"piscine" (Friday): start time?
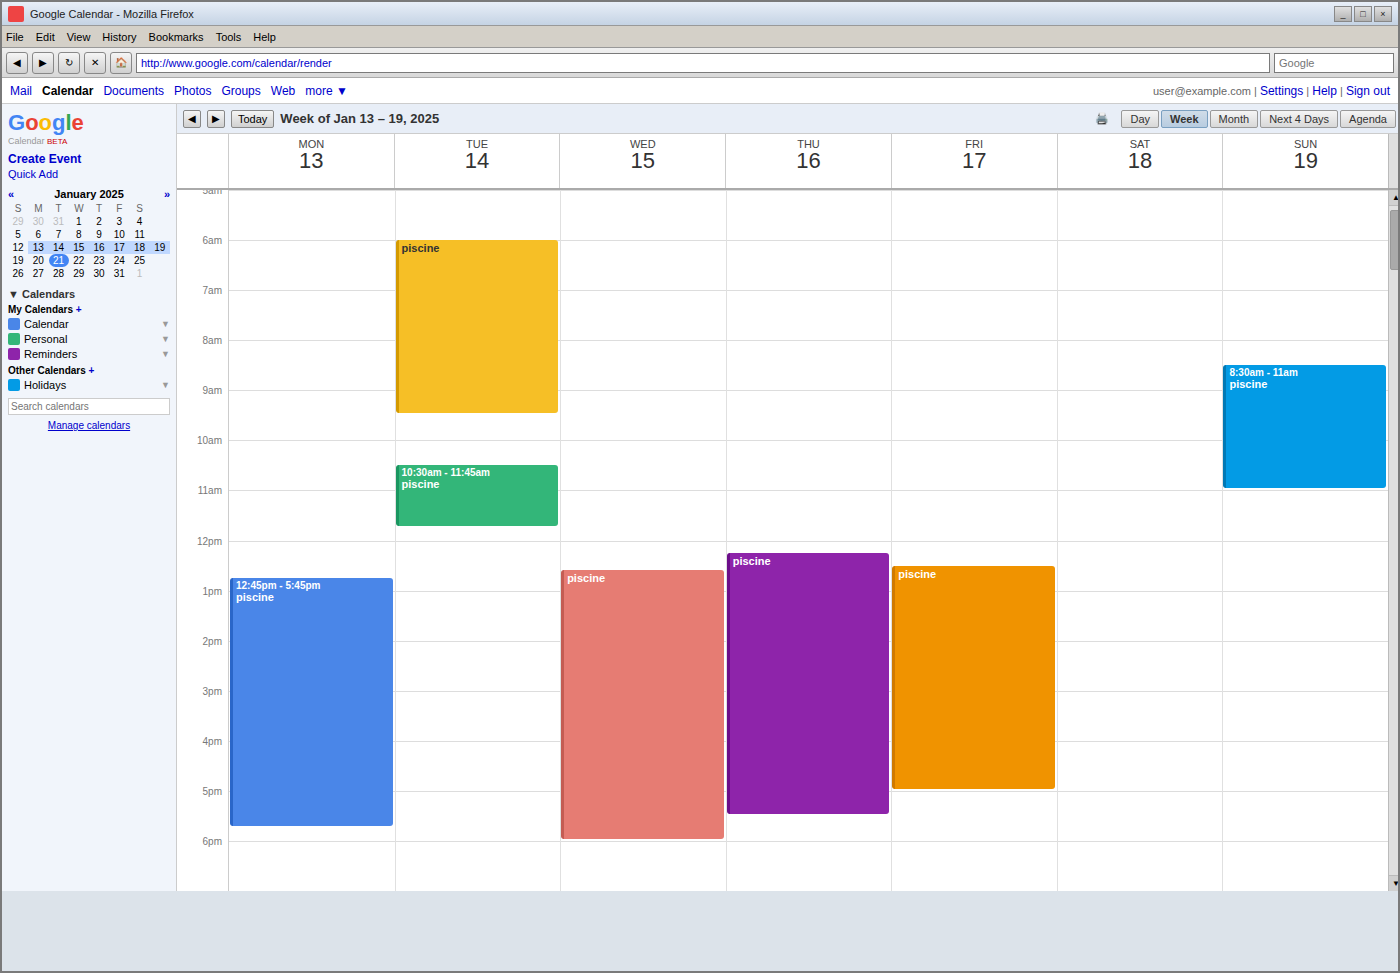
12:30 PM